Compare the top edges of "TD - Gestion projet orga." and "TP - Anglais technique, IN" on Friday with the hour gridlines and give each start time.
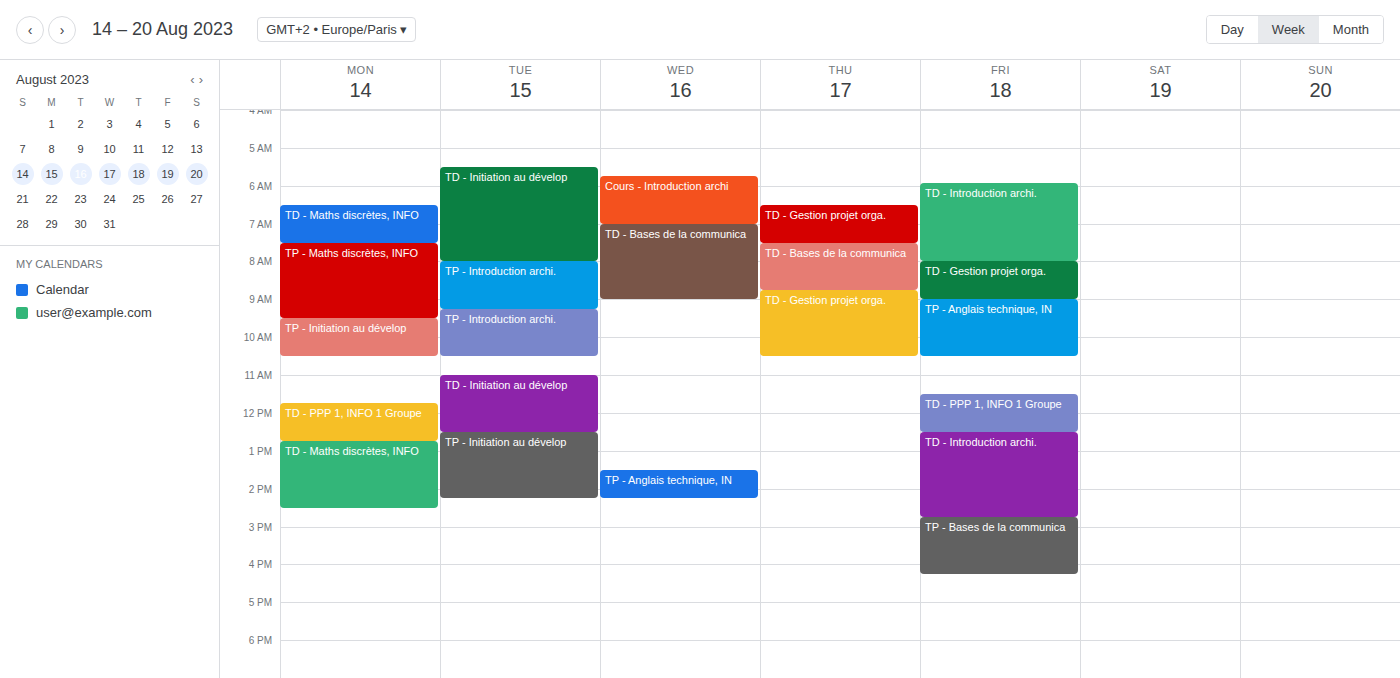
"TD - Gestion projet orga.": 08:00, exactly on the 08:00 line. "TP - Anglais technique, IN": 09:00, exactly on the 09:00 line.